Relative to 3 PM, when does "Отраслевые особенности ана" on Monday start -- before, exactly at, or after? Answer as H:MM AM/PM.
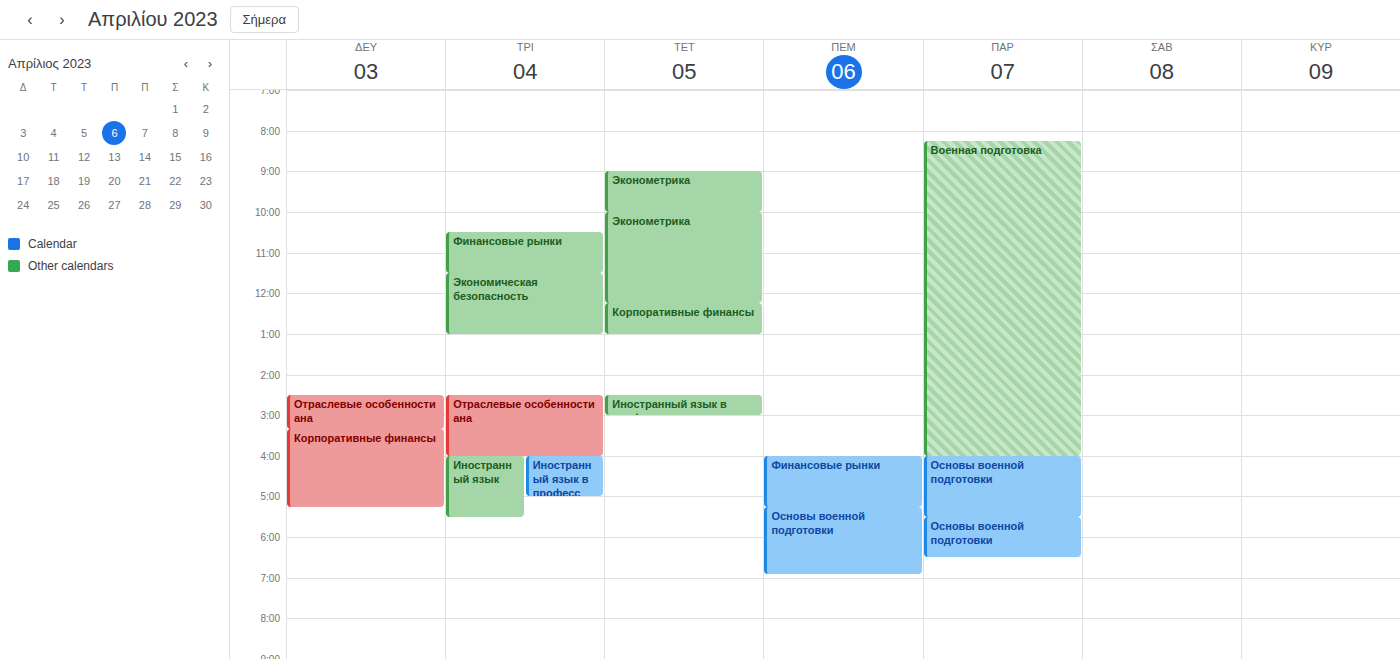
2:30 PM -- before 3 PM, 30 minutes above the 3 PM line.